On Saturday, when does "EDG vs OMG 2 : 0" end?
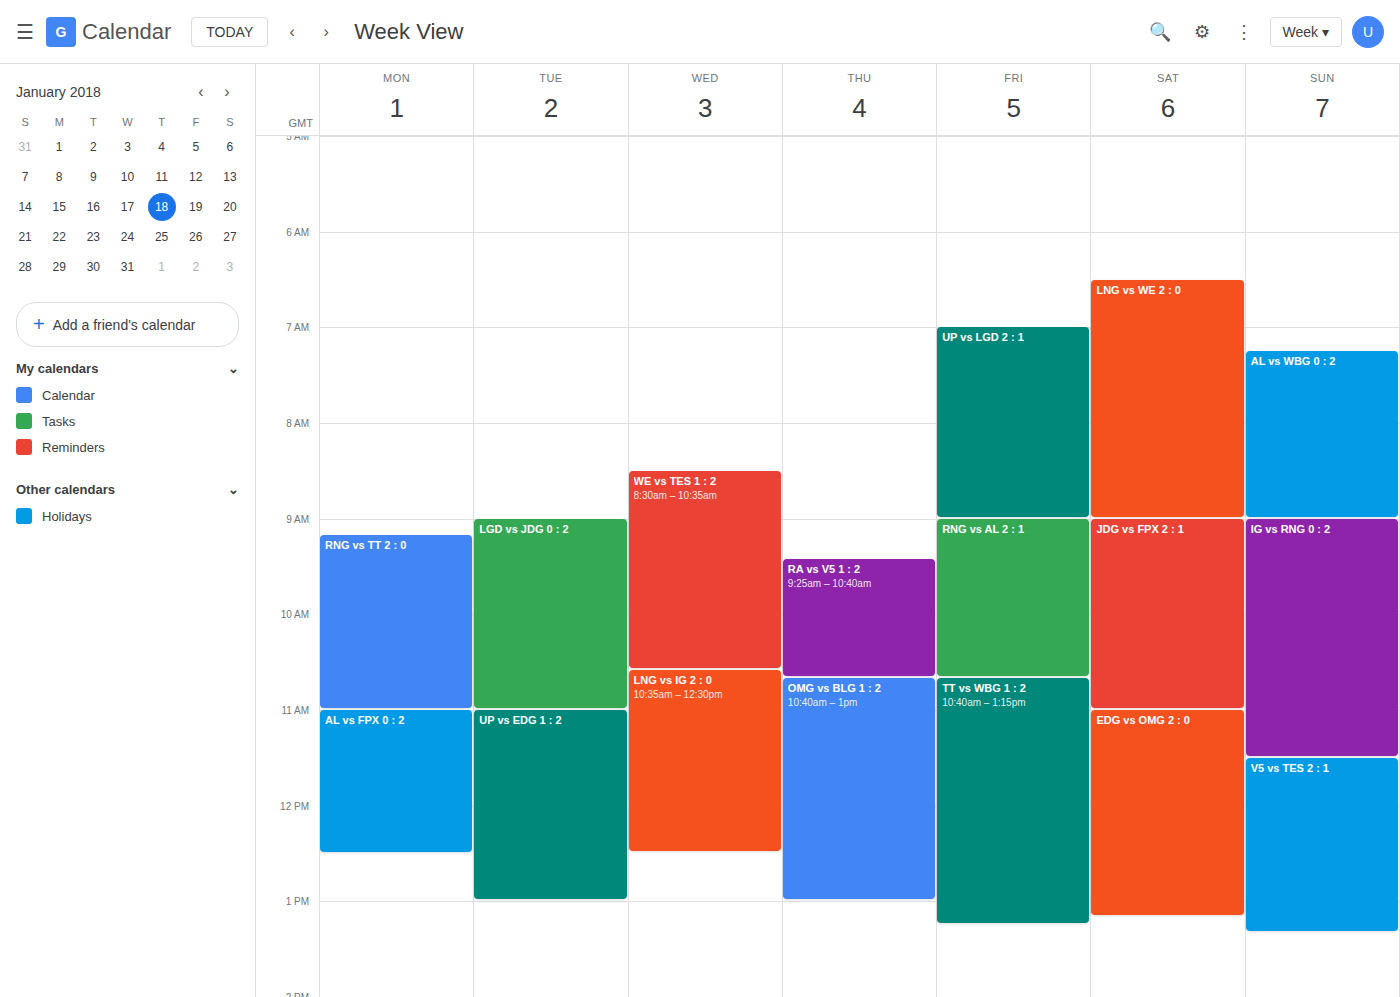
1:10 PM